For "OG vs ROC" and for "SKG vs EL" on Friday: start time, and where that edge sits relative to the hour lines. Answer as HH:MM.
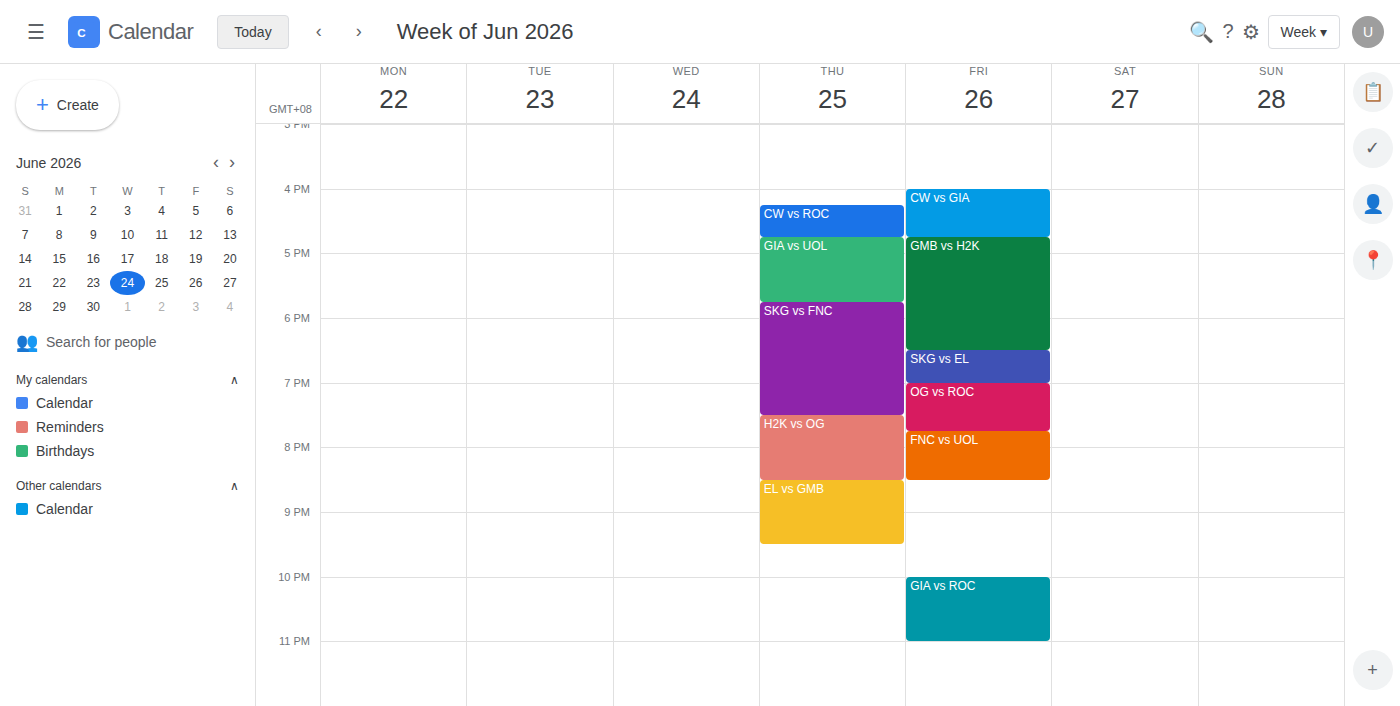
"OG vs ROC": 19:00, exactly on the 19:00 line. "SKG vs EL": 18:30, halfway between the 18:00 and 19:00 lines.